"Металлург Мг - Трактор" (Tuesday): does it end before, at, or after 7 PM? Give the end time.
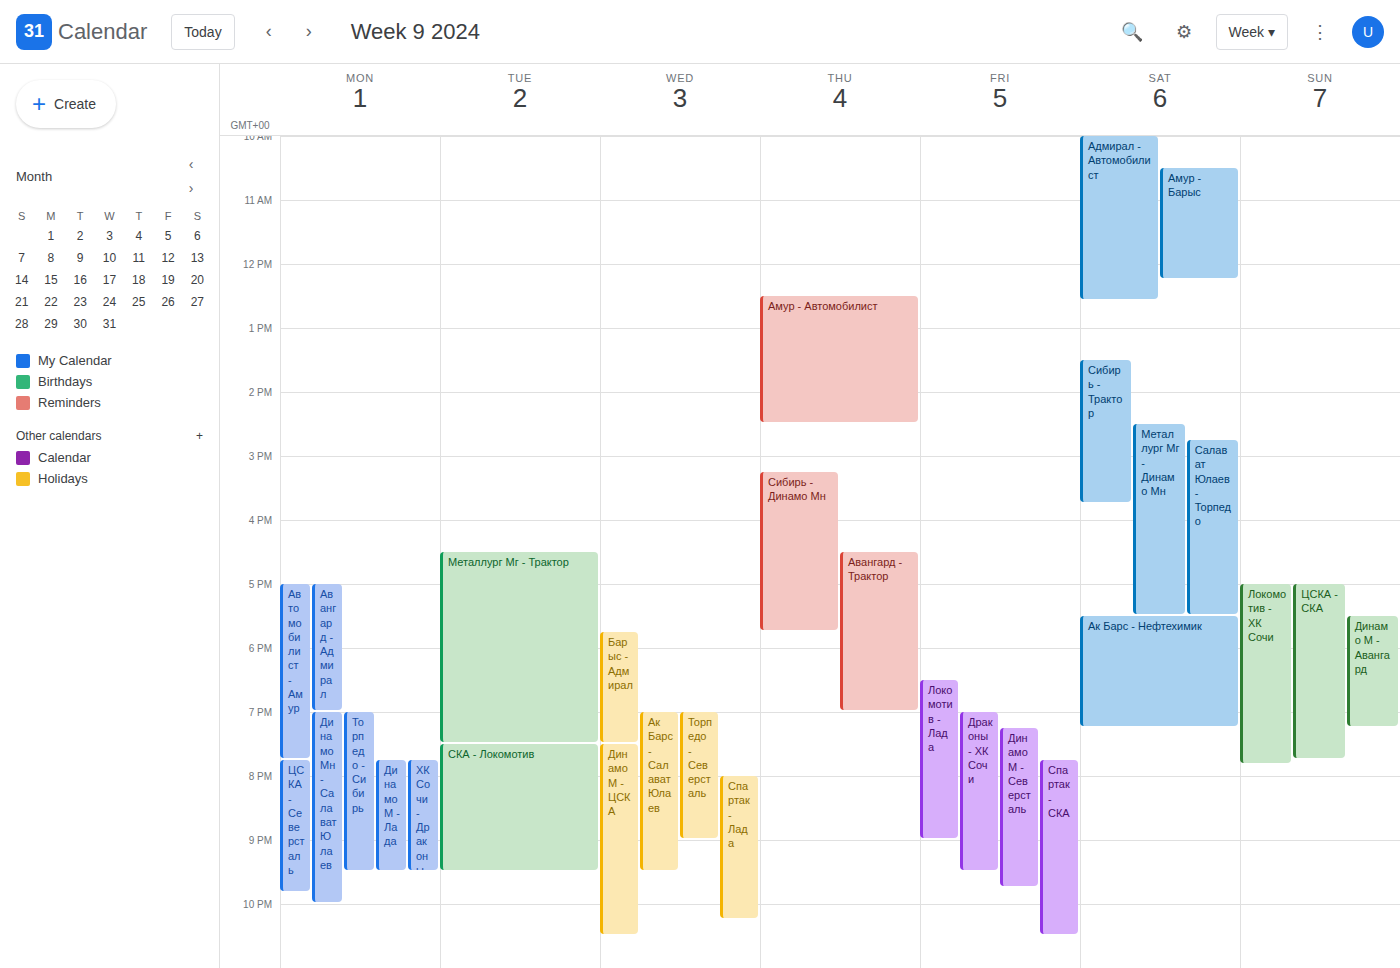
7:30 PM -- after 7 PM, 30 minutes below the 7 PM line.